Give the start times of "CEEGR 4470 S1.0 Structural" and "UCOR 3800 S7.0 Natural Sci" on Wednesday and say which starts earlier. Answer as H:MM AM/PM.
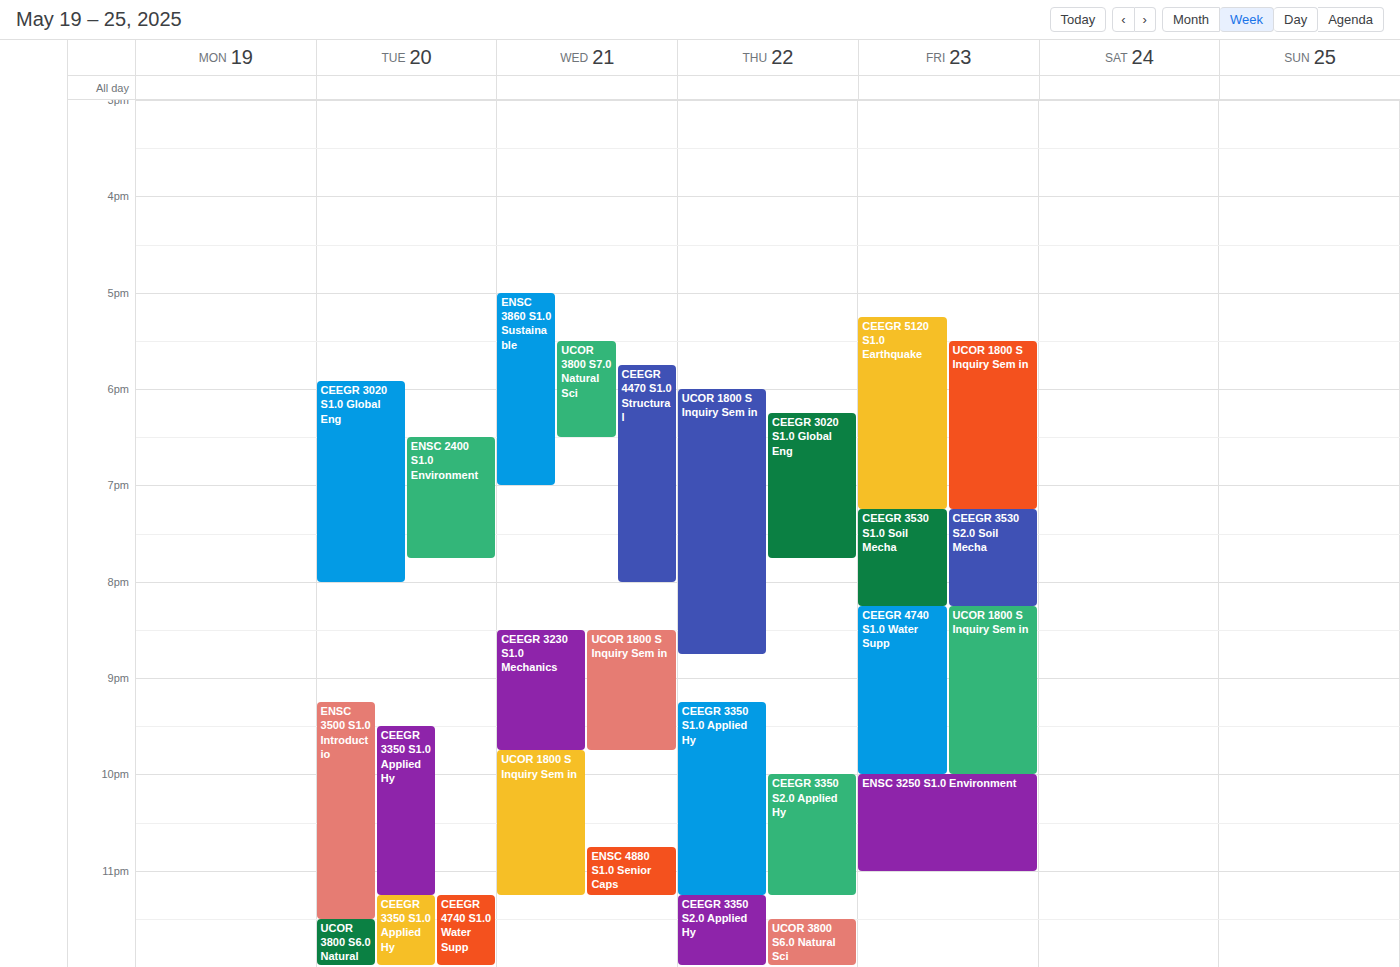
"UCOR 3800 S7.0 Natural Sci" 5:30 PM; "CEEGR 4470 S1.0 Structural" 5:45 PM.